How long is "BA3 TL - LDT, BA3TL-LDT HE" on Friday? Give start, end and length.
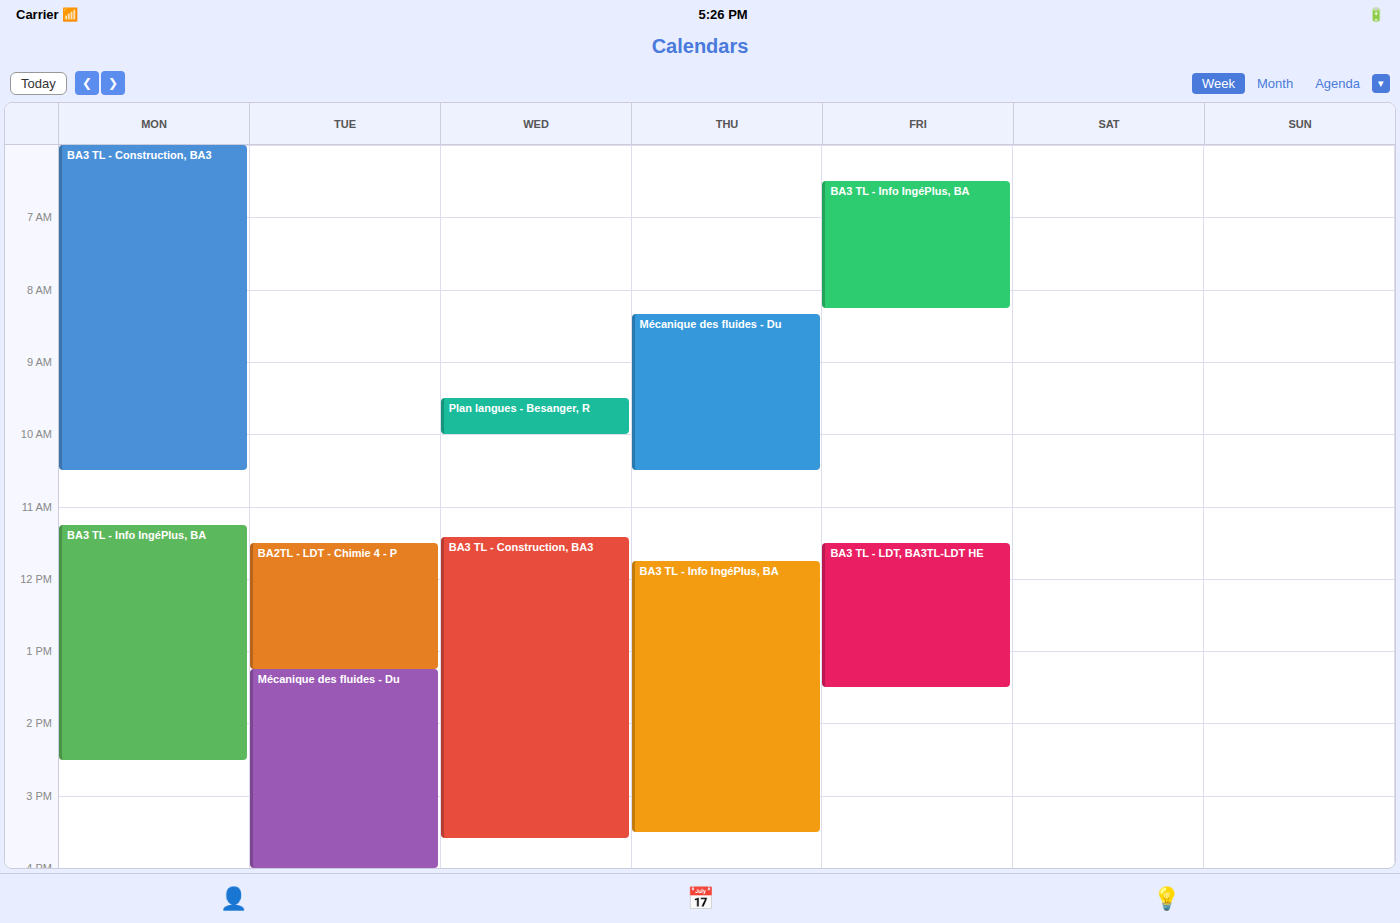
11:30 AM to 1:30 PM, 2 hours